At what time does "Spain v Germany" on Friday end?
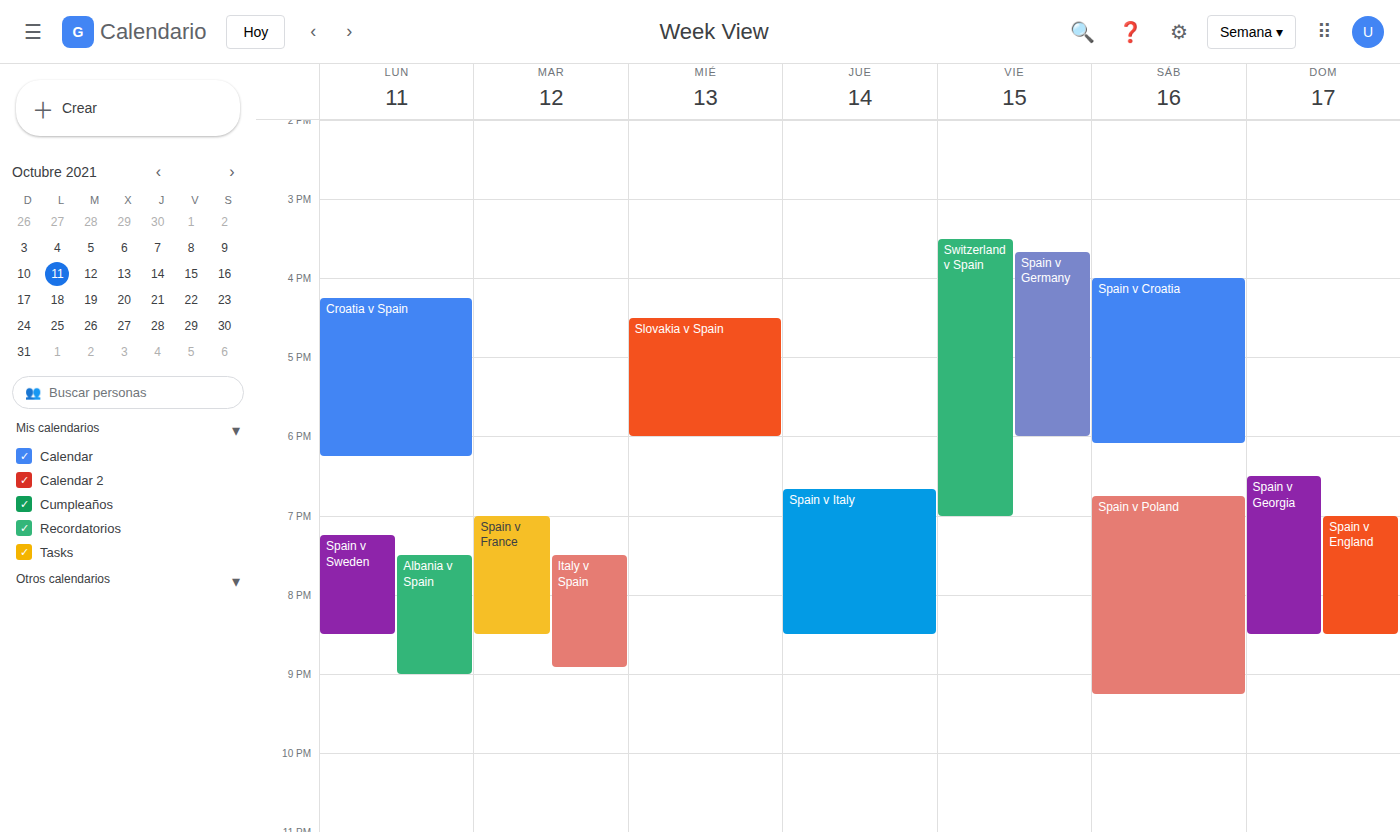
6:00 PM